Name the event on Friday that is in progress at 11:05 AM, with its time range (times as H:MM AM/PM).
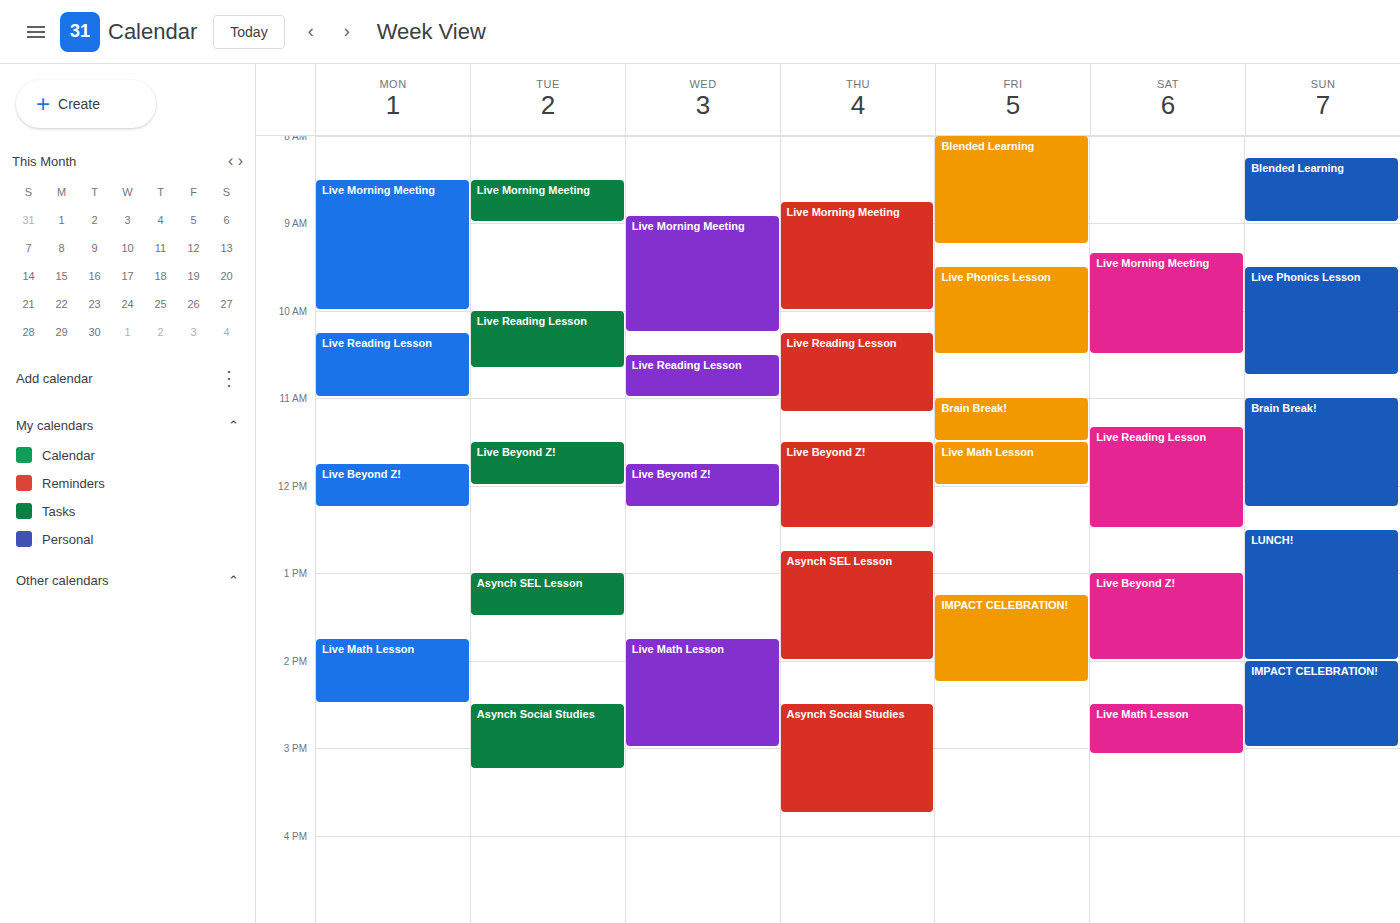
"Brain Break!", 11:00 AM to 11:30 AM